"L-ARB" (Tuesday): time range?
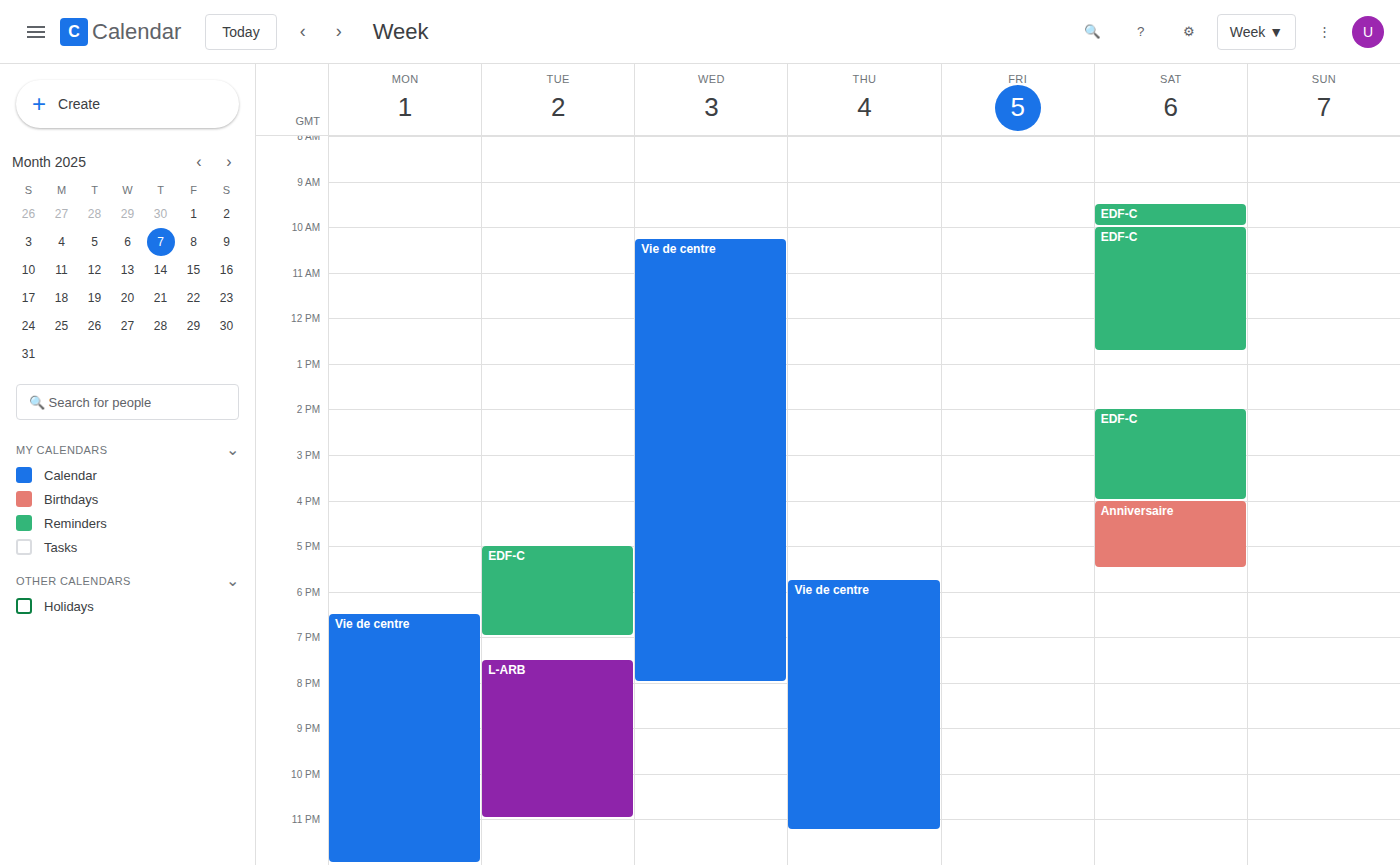
7:30 PM to 11:00 PM